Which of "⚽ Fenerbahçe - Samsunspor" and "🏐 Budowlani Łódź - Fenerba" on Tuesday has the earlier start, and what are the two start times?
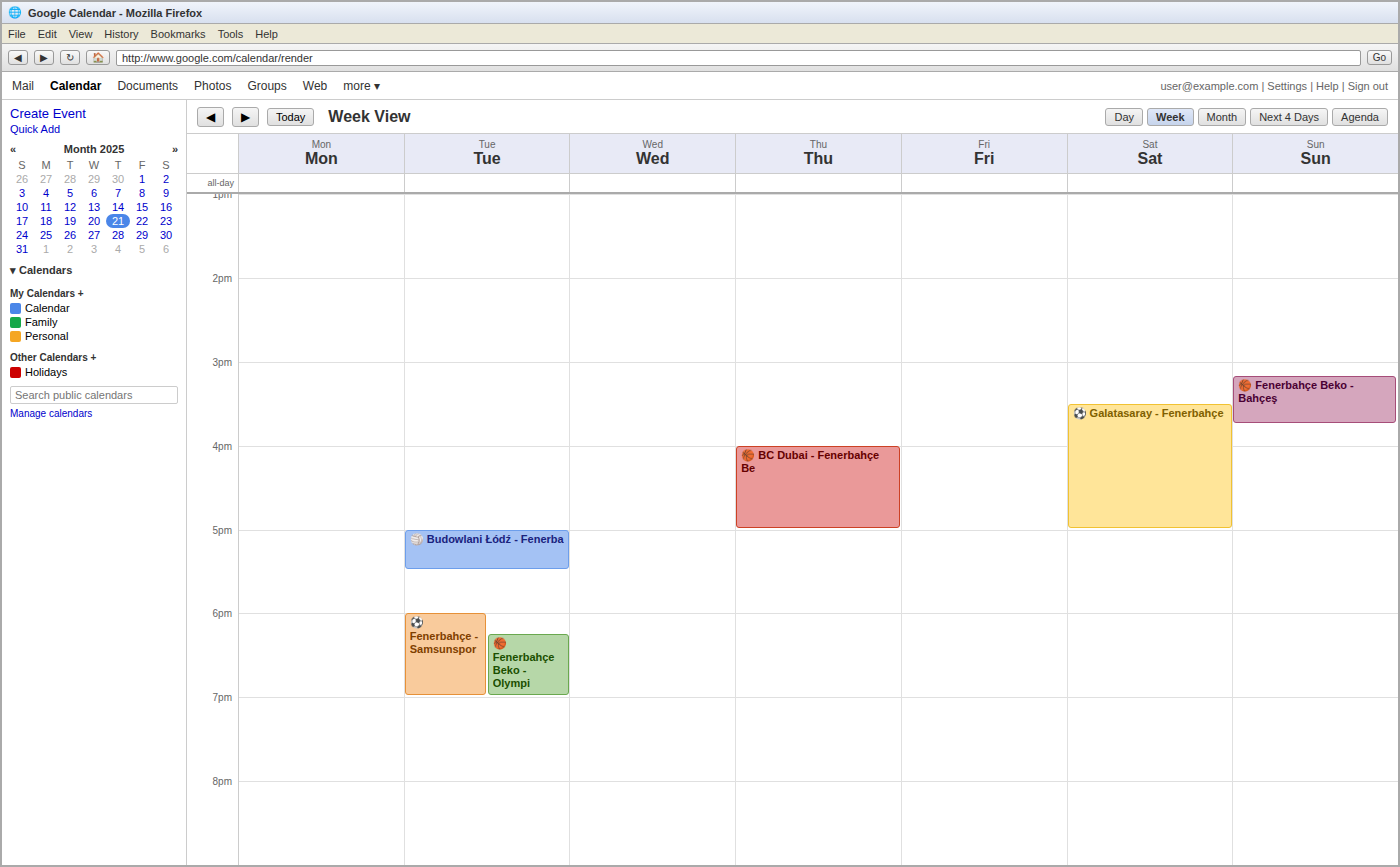
"🏐 Budowlani Łódź - Fenerba" 5:00 PM; "⚽ Fenerbahçe - Samsunspor" 6:00 PM.